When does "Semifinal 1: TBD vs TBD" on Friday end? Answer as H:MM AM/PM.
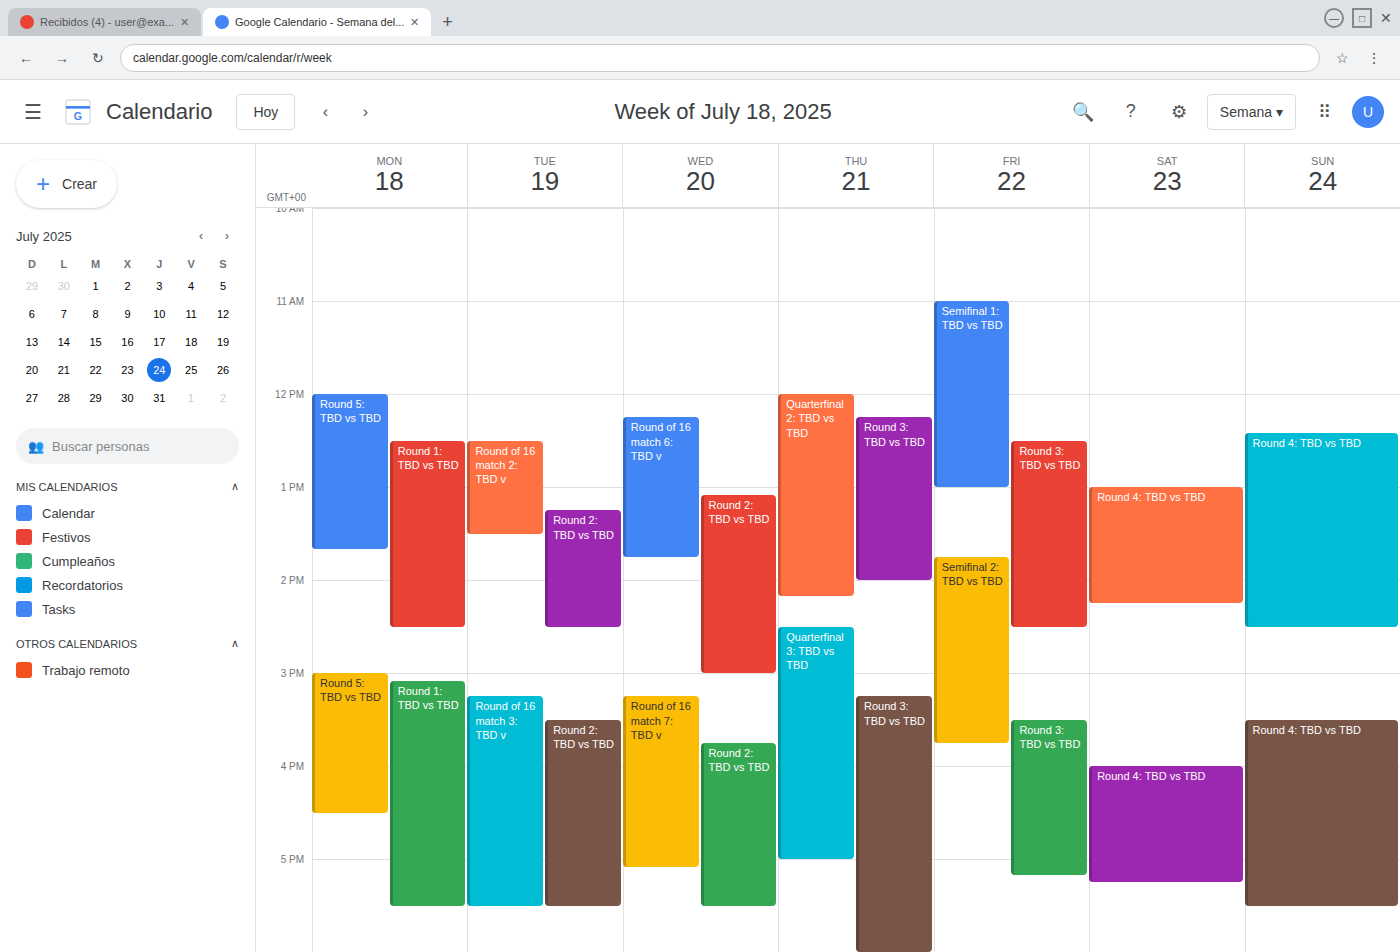
1:00 PM